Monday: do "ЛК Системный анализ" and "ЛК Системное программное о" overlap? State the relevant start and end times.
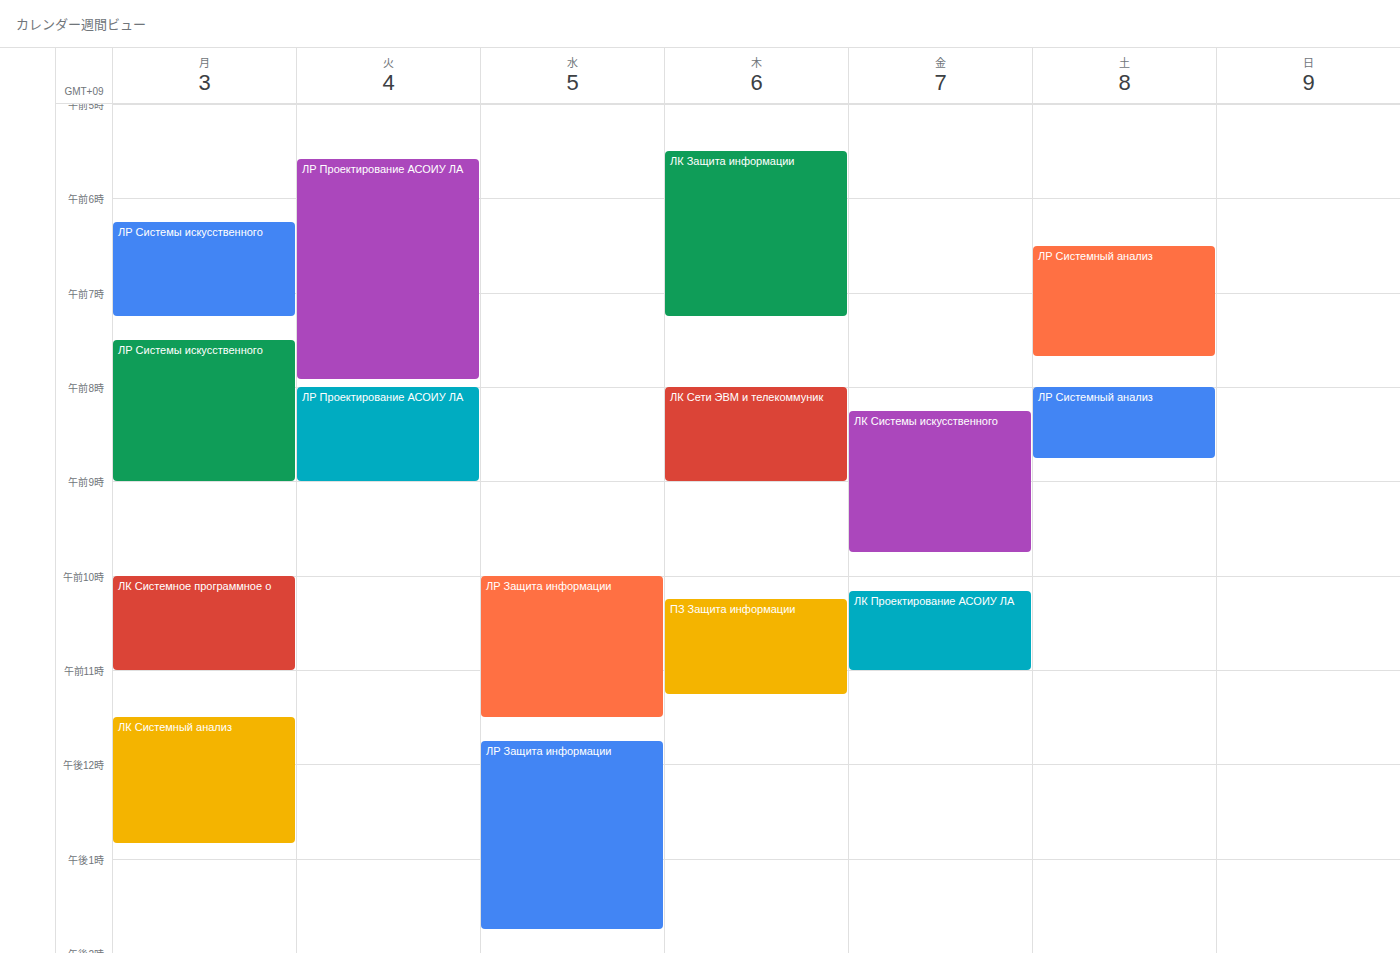
"ЛК Системное программное о" ends at 11:00 AM and "ЛК Системный анализ" starts at 11:30 AM -- no overlap.